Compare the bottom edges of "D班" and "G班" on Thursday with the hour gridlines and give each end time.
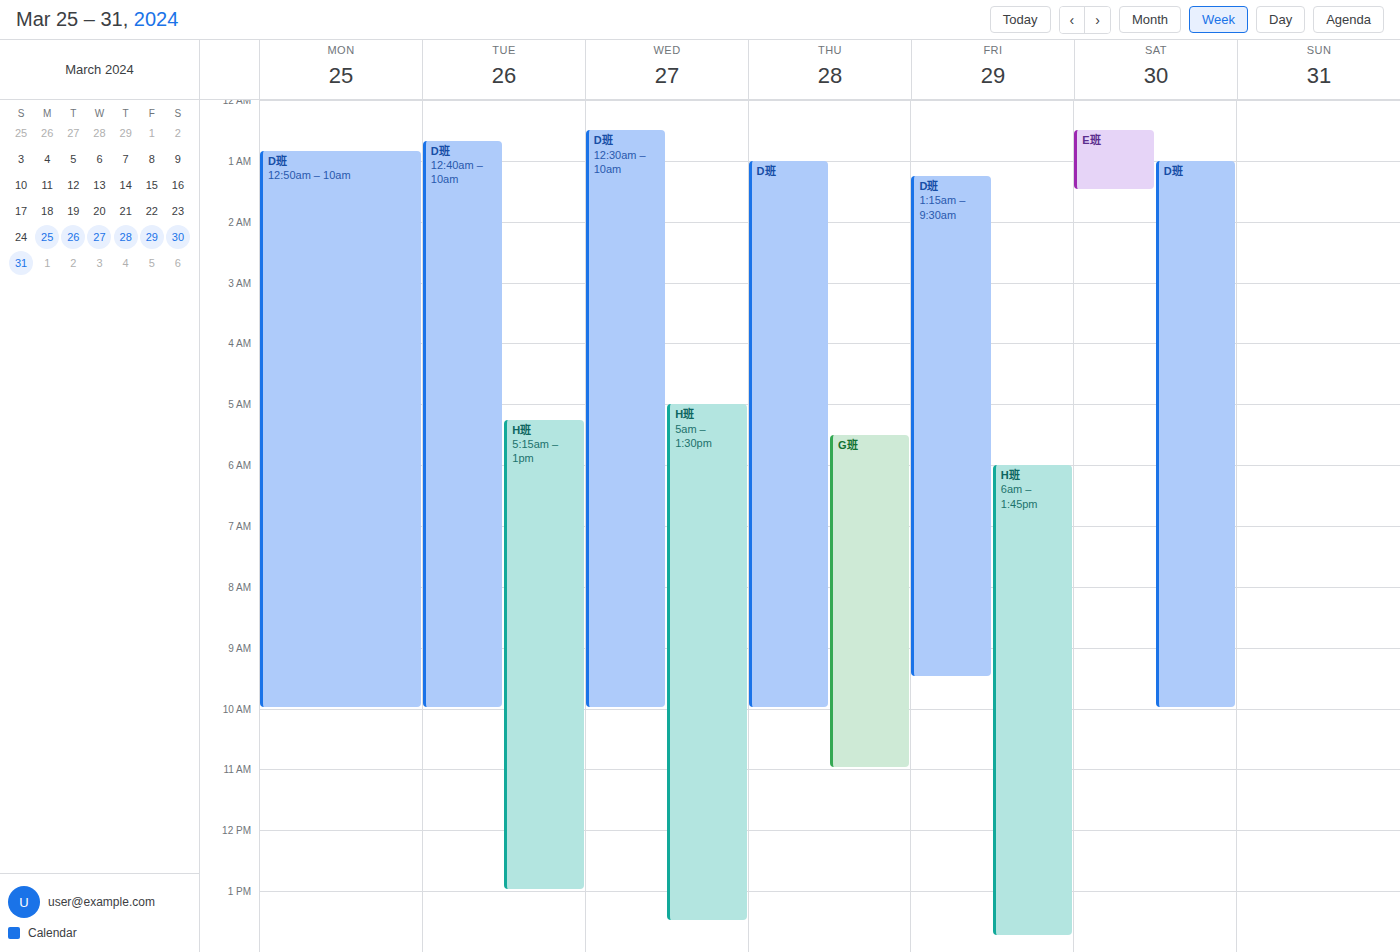
"D班": 10:00 AM, exactly on the 10 AM line. "G班": 11:00 AM, exactly on the 11 AM line.